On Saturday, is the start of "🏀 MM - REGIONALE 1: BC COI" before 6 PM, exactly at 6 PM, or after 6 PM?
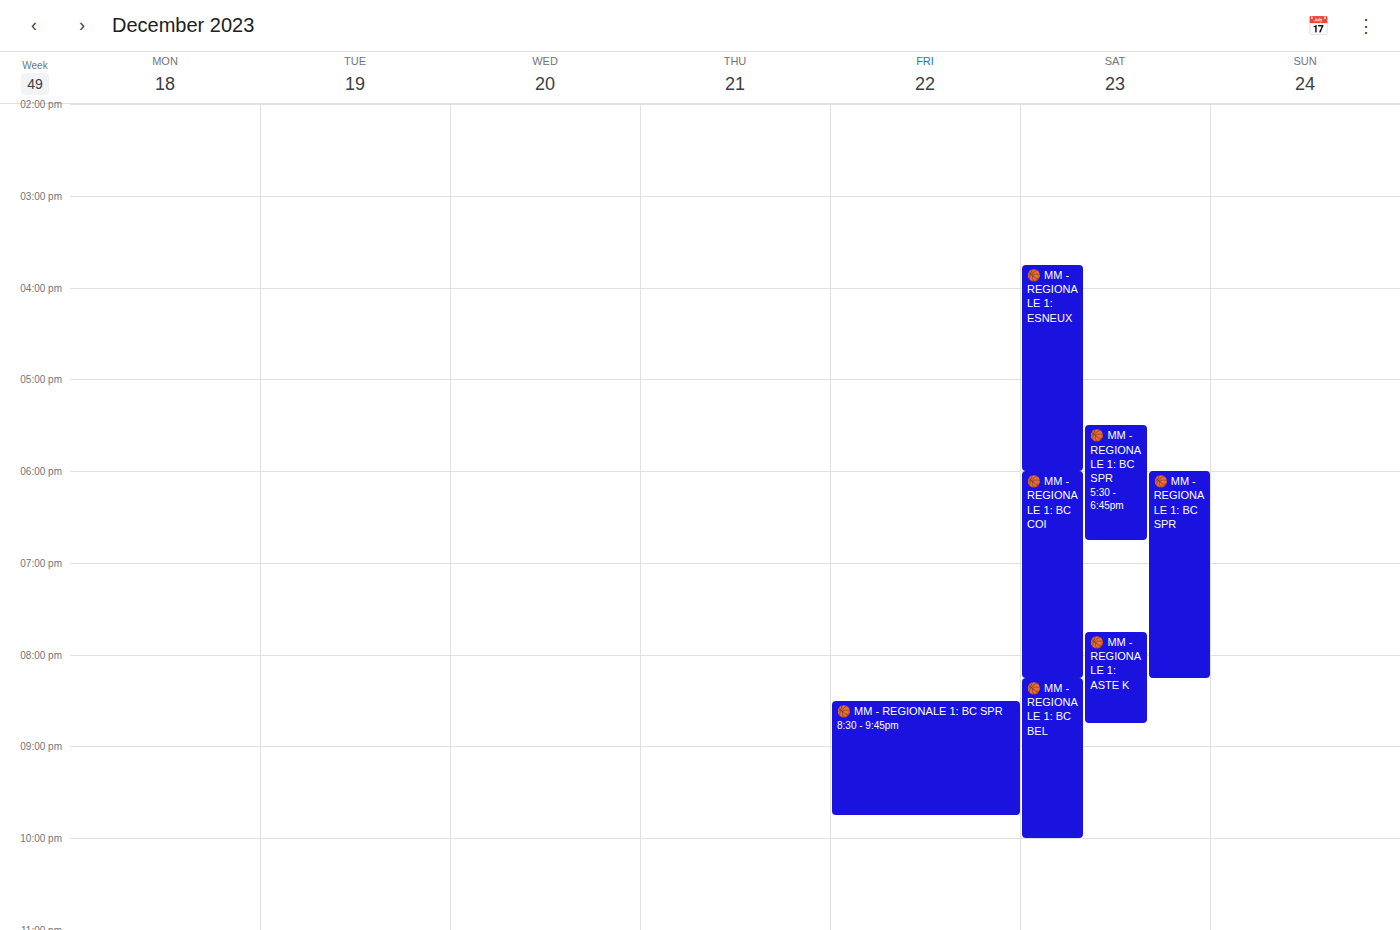
6:00 PM -- exactly at 6 PM, on the 6 PM line.